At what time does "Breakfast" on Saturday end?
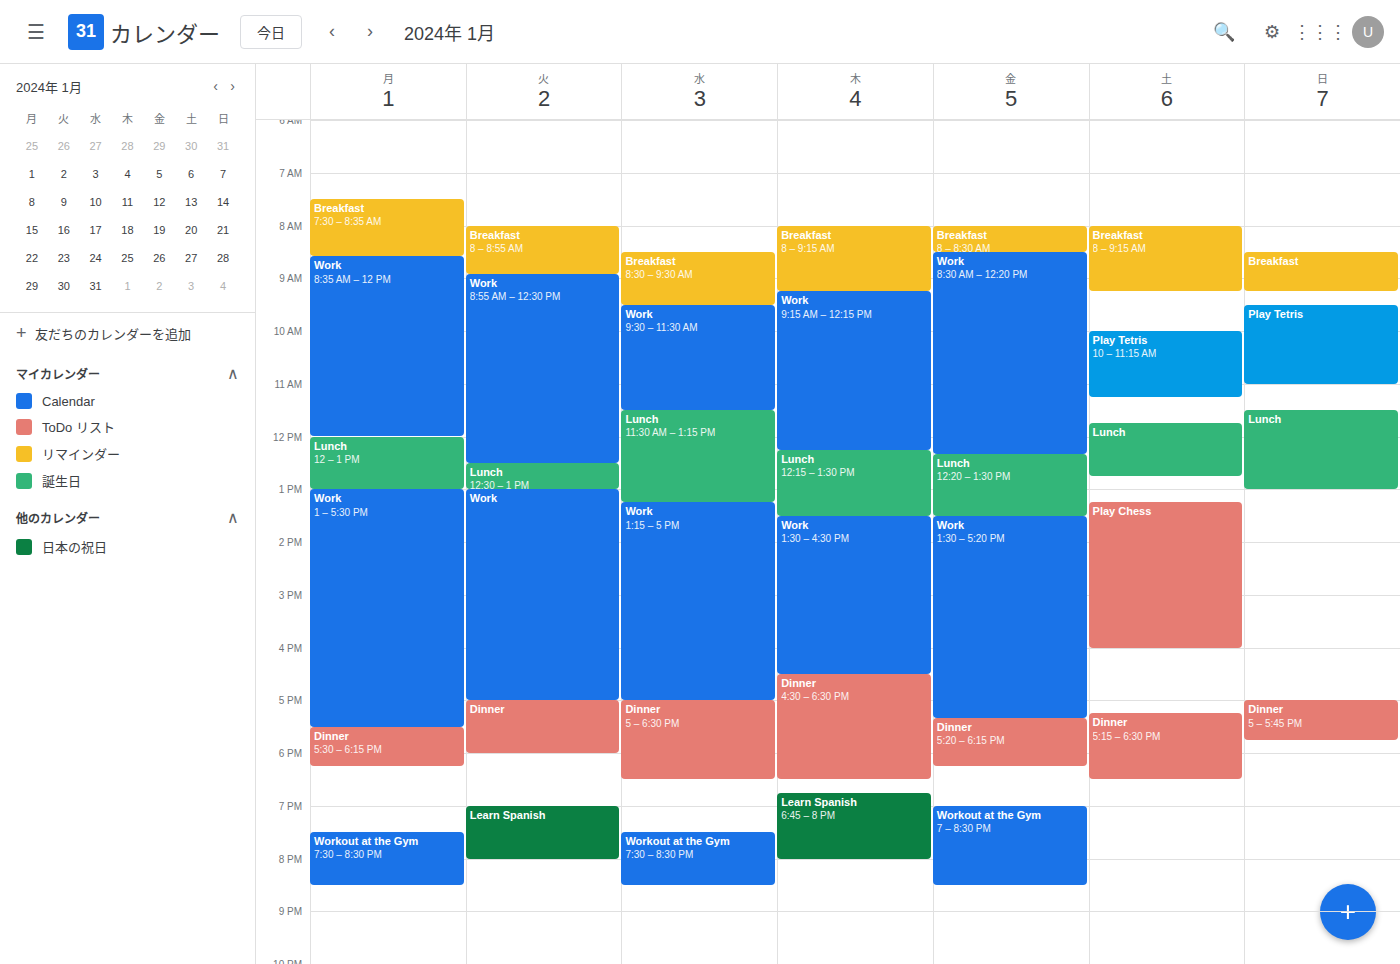
9:15 AM